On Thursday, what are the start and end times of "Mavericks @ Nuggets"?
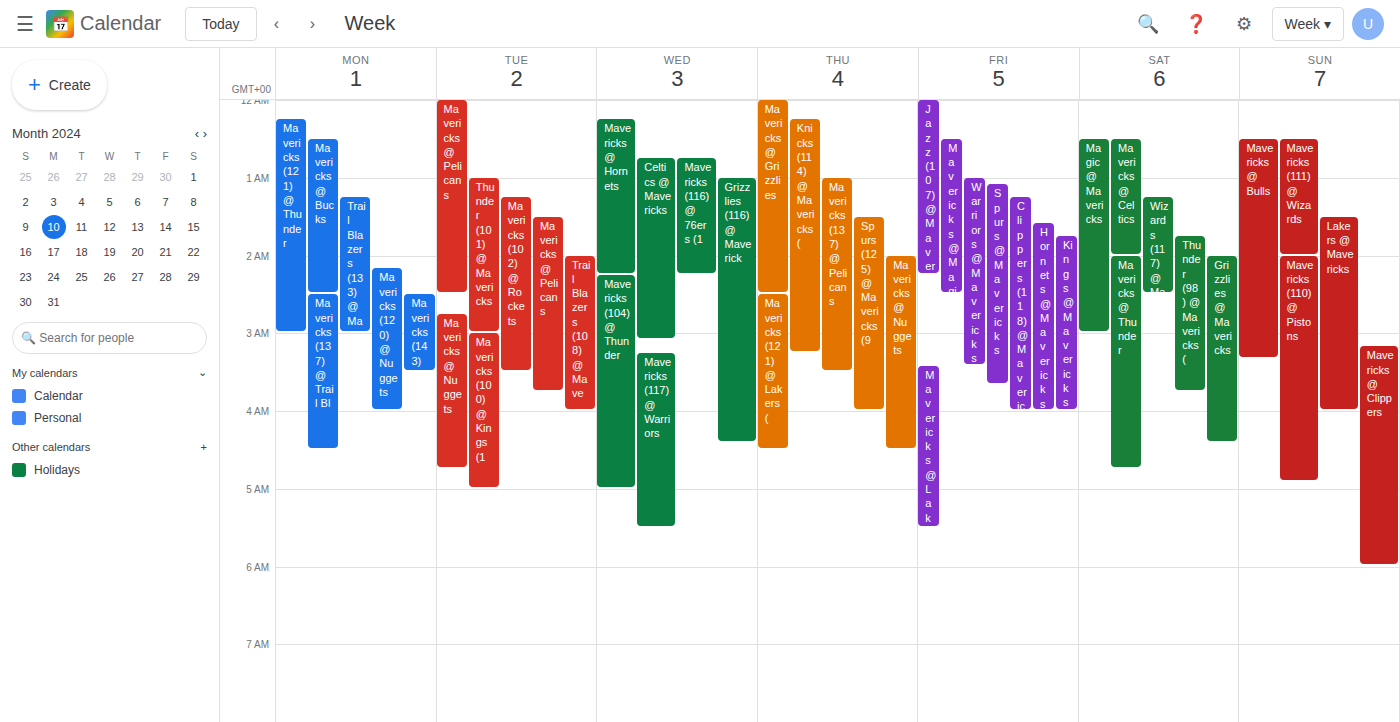
2:00 AM to 4:30 AM